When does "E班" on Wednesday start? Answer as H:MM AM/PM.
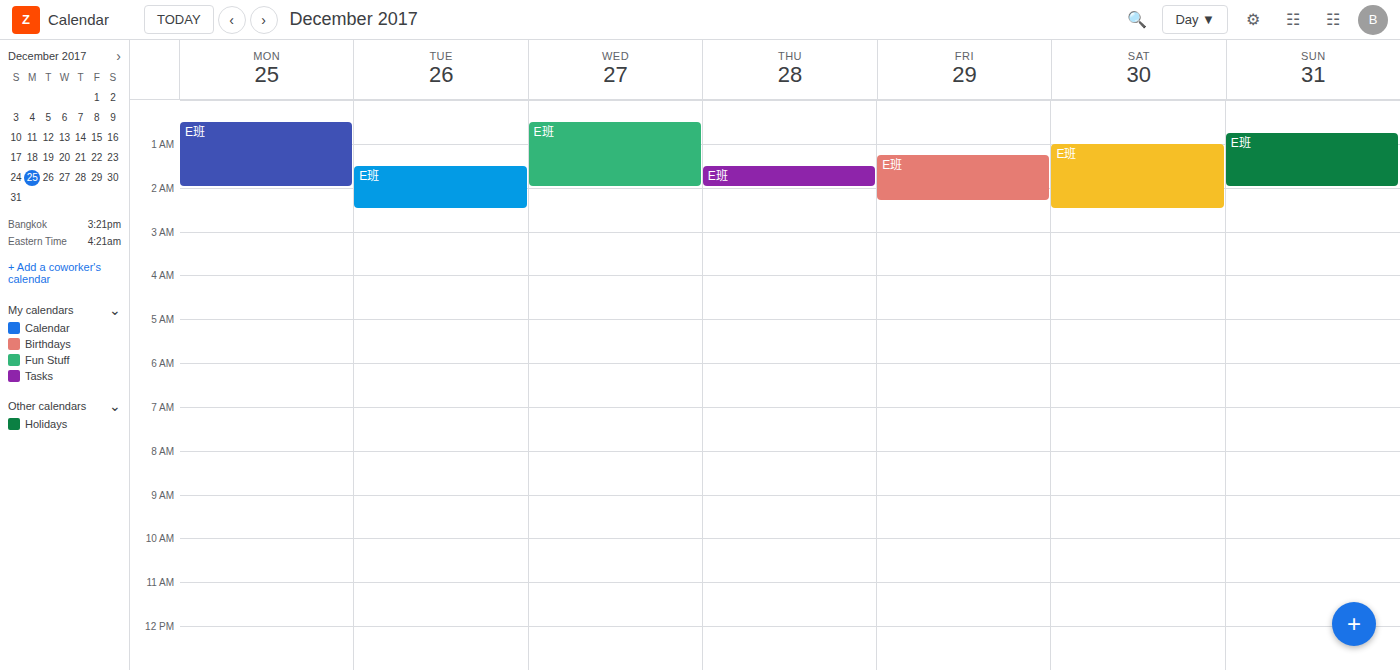
12:30 AM